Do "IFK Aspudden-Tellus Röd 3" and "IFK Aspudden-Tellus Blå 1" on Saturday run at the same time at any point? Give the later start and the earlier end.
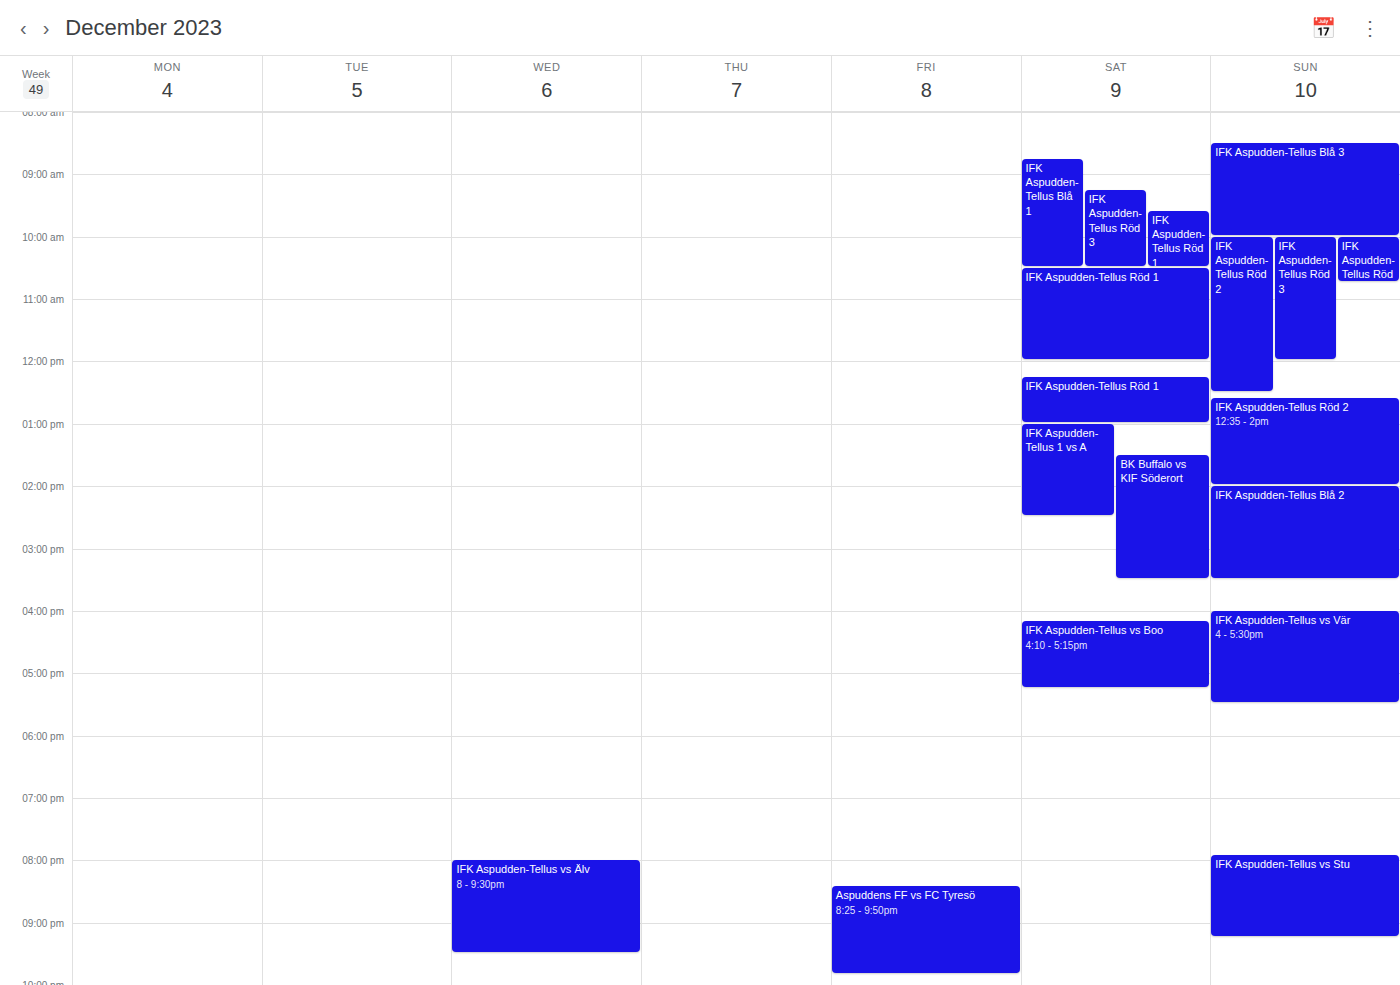
"IFK Aspudden-Tellus Röd 3" starts at 9:15 AM, before "IFK Aspudden-Tellus Blå 1" ends at 10:30 AM -- they overlap.